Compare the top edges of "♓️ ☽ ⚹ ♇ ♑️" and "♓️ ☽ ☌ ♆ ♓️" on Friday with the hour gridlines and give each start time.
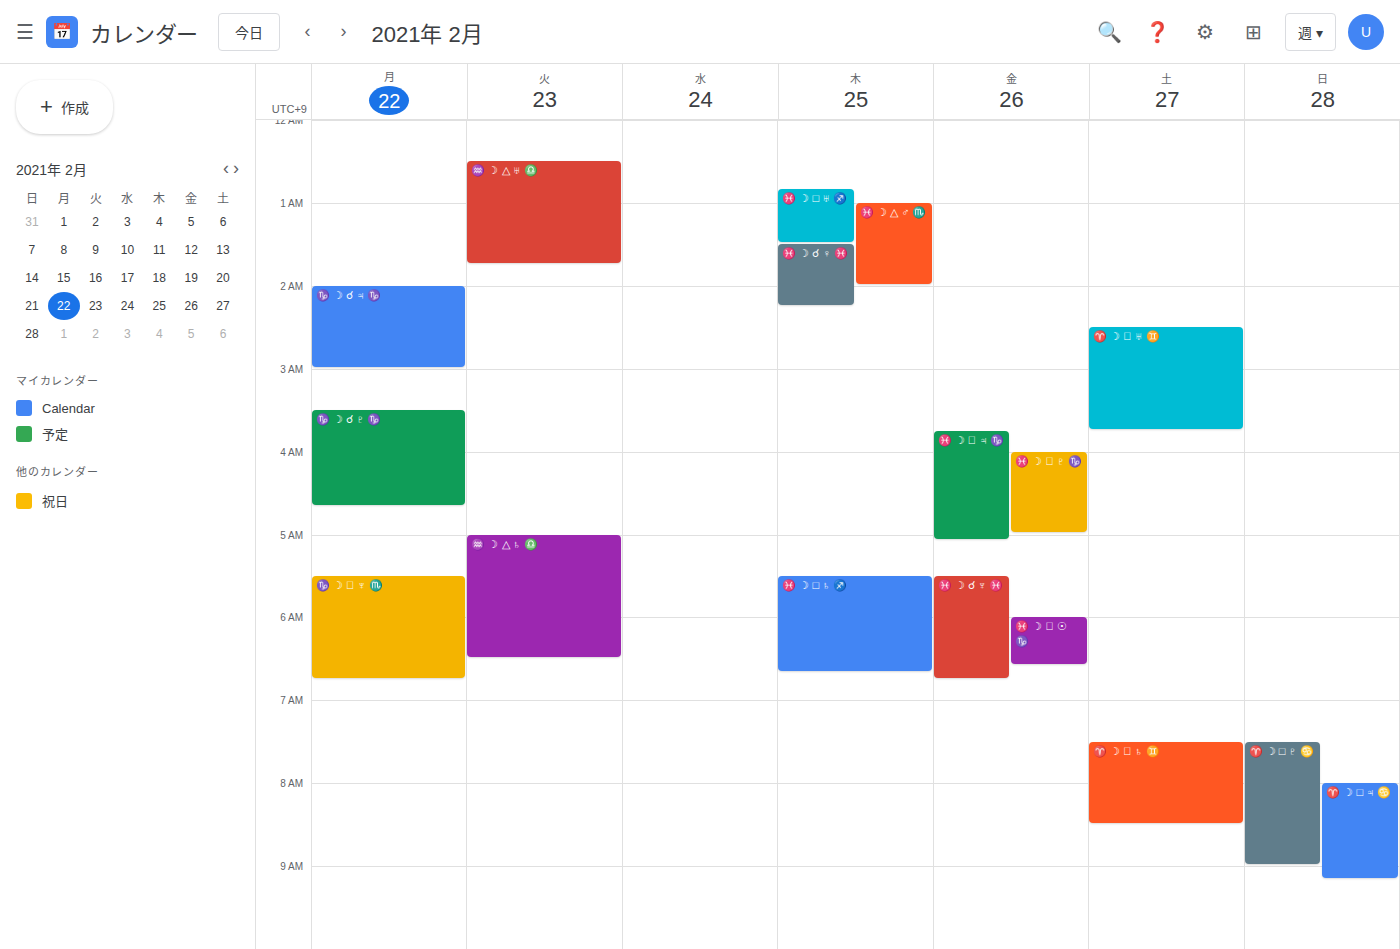
"♓️ ☽ ⚹ ♇ ♑️": 4:00 AM, exactly on the 4 AM line. "♓️ ☽ ☌ ♆ ♓️": 5:30 AM, halfway between the 5 AM and 6 AM lines.